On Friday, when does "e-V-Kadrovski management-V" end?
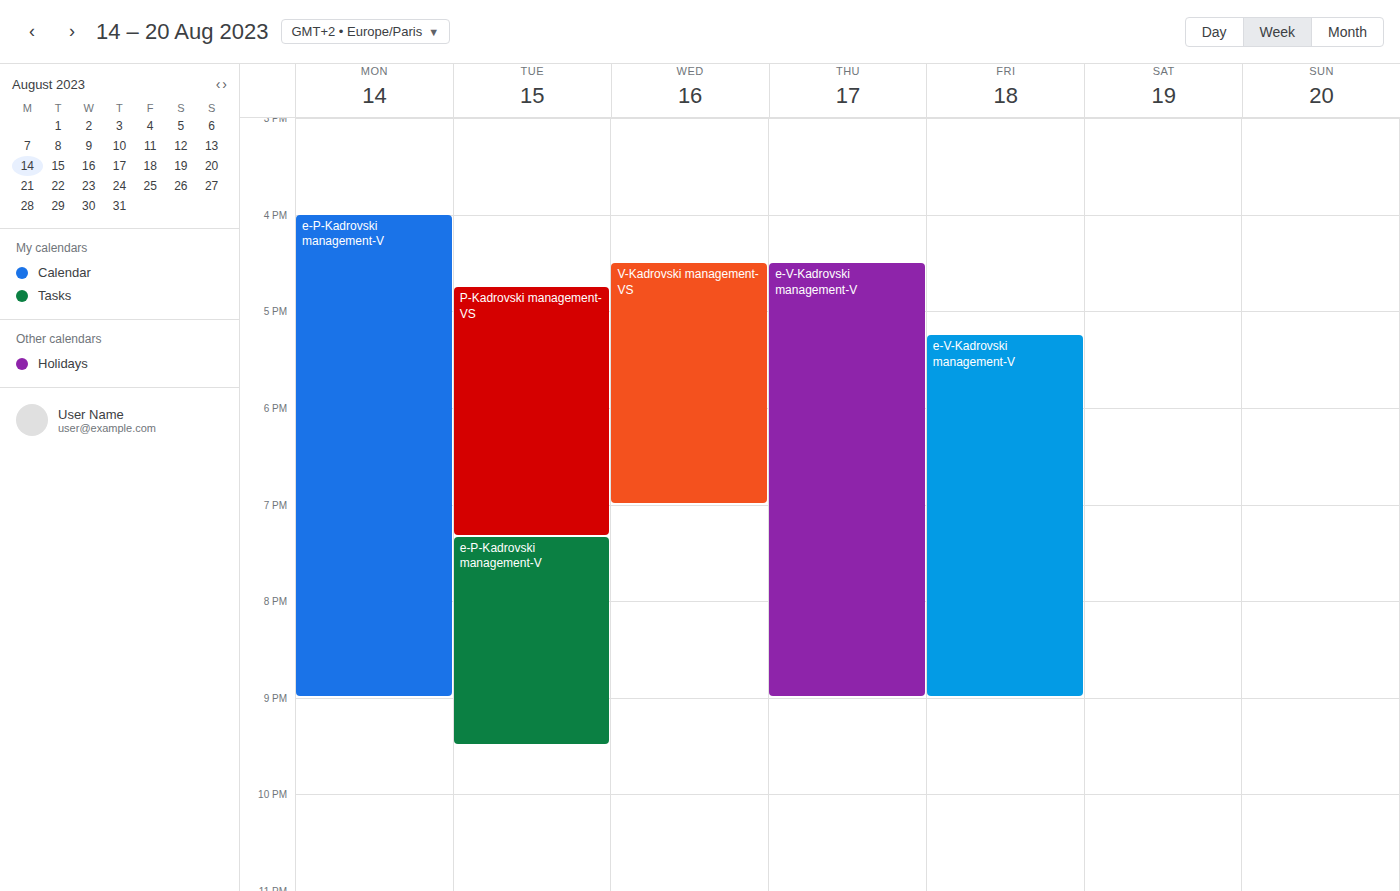
9:00 PM